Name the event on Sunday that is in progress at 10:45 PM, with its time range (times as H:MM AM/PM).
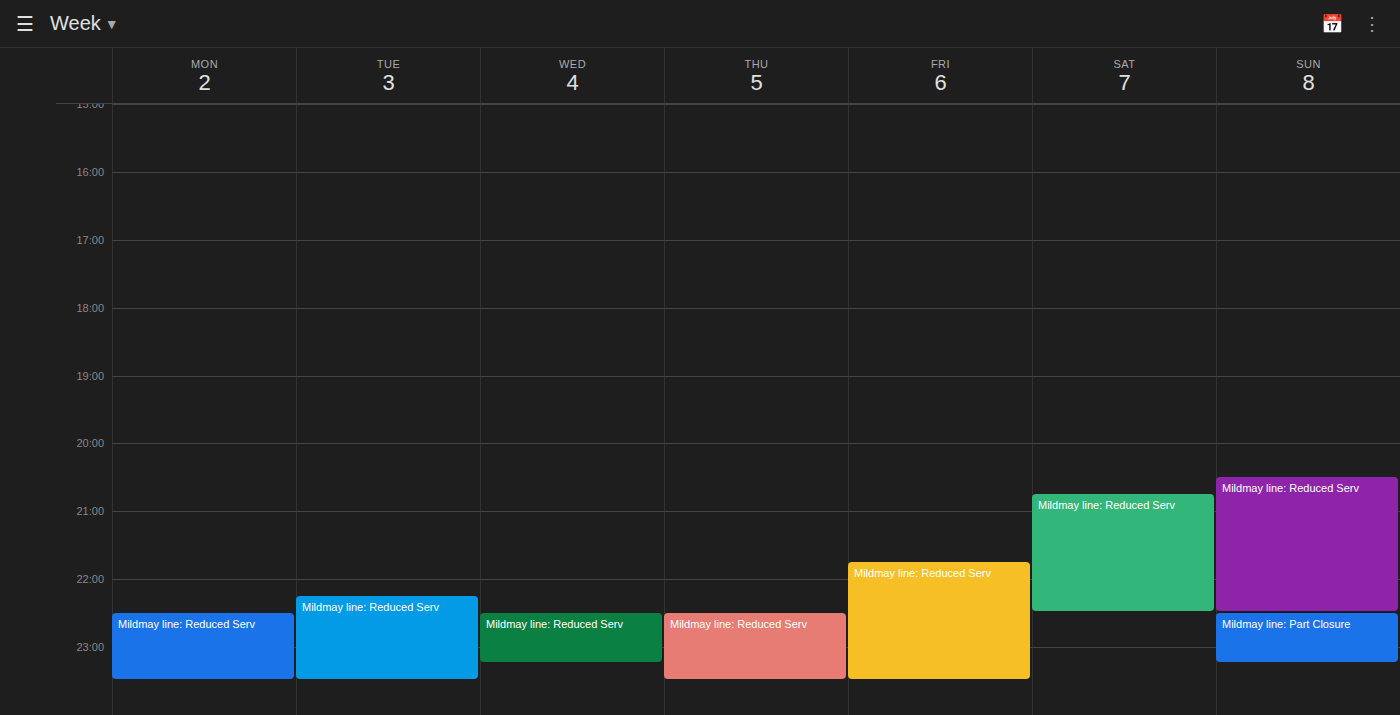
"Mildmay line: Part Closure", 10:30 PM to 11:15 PM